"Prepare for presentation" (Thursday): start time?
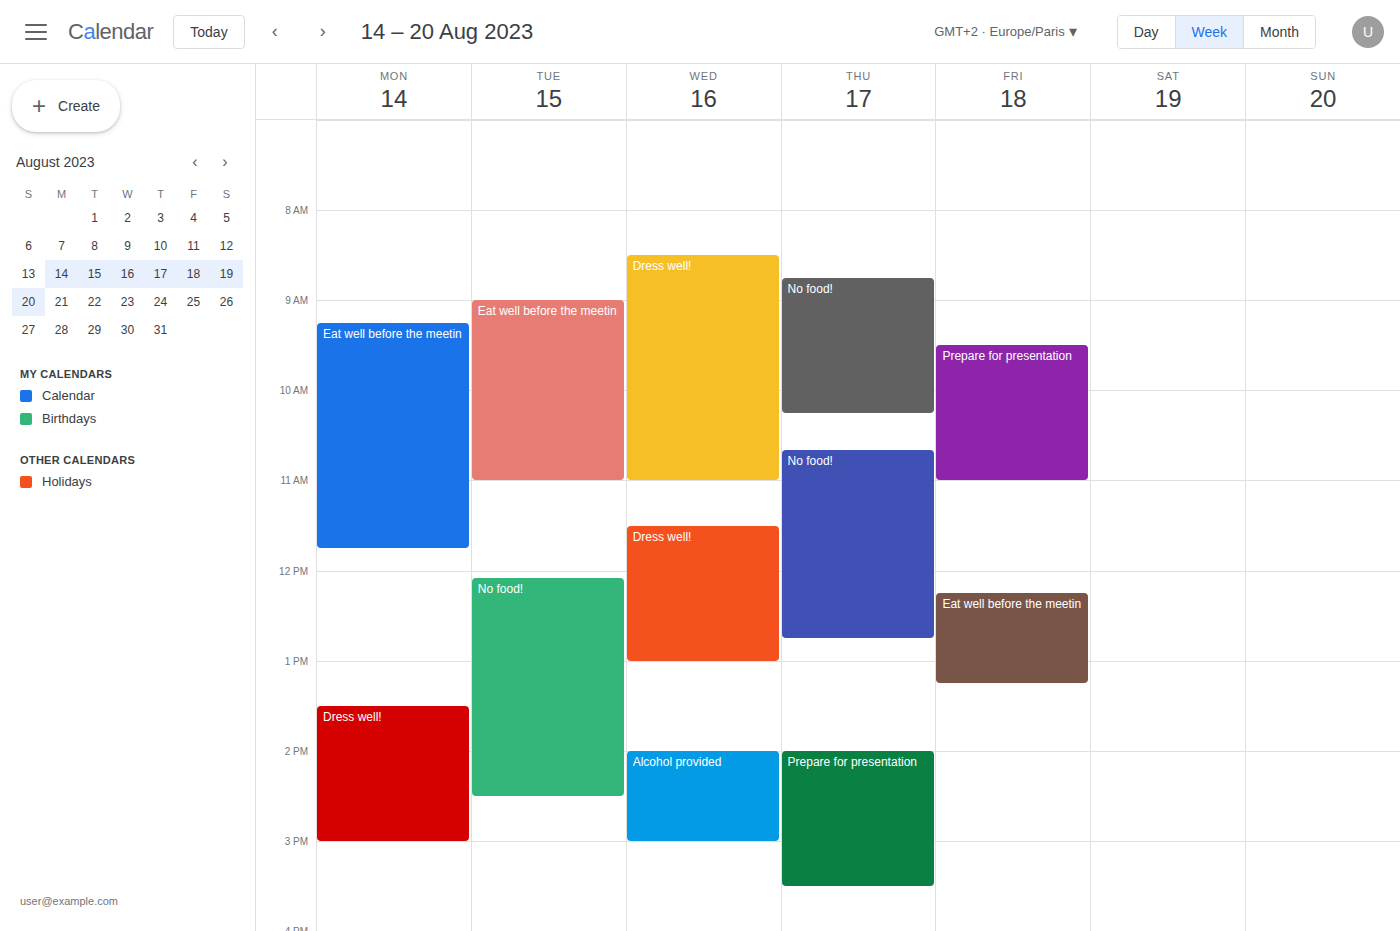
14:00